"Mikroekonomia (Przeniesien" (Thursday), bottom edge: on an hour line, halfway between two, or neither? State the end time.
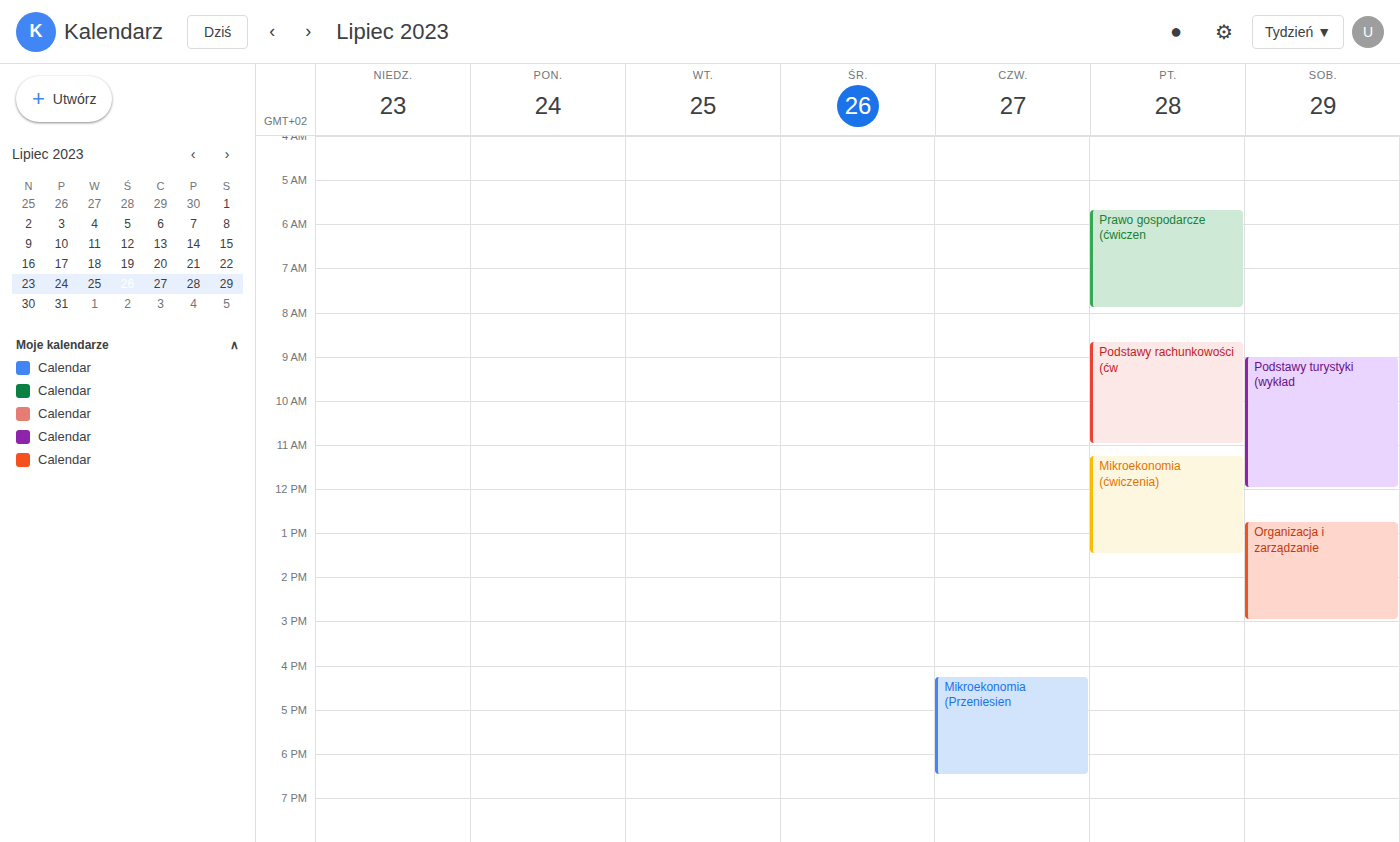
18:30 -- halfway between the 18:00 and 19:00 lines.